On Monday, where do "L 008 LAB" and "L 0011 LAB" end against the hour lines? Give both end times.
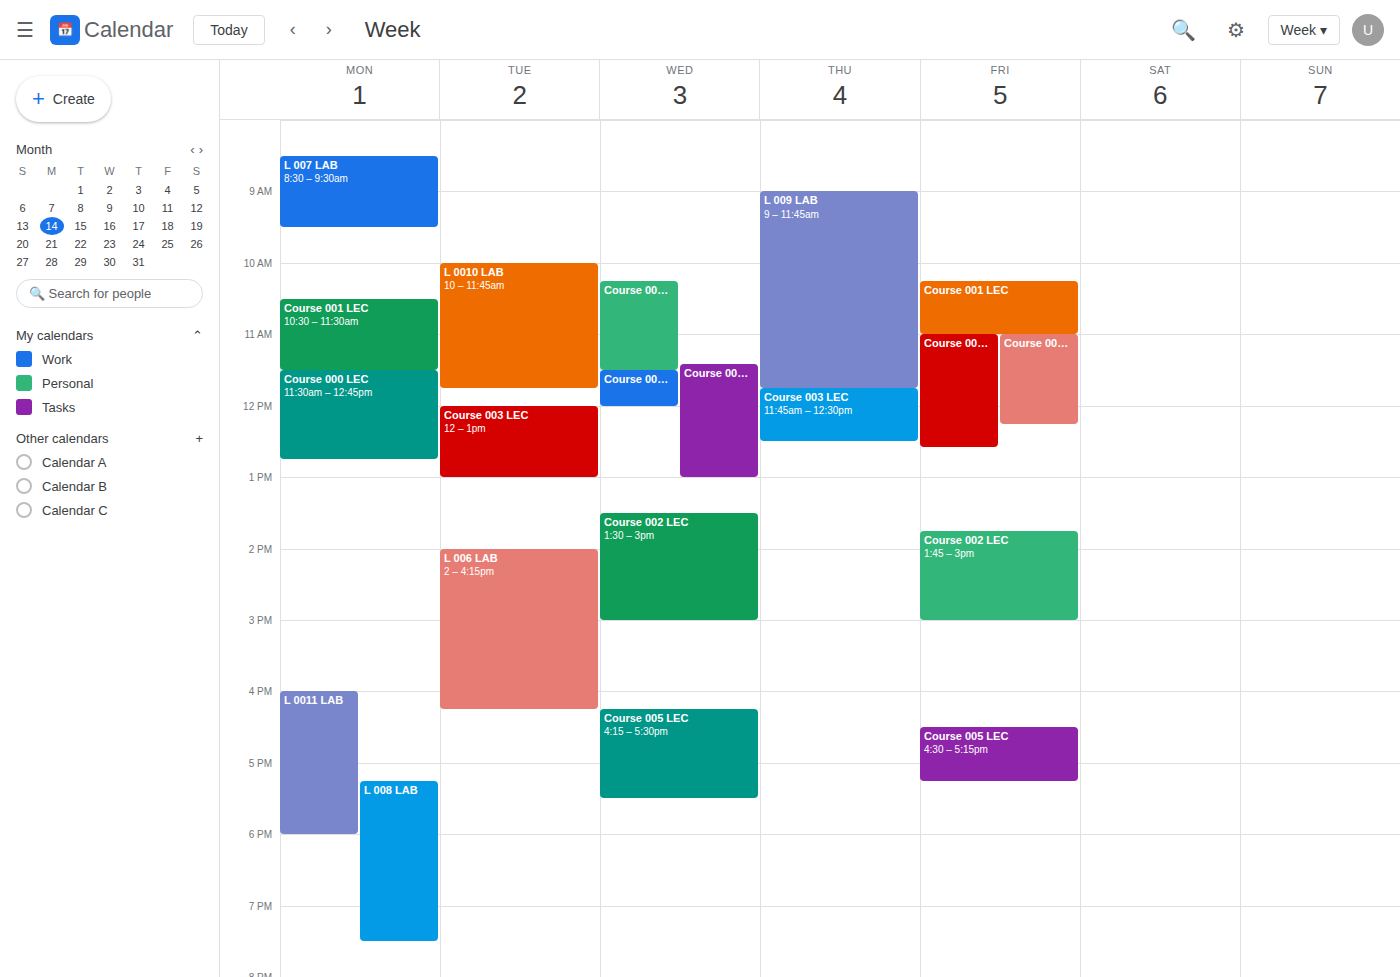
"L 008 LAB": 19:30, halfway between the 19:00 and 20:00 lines. "L 0011 LAB": 18:00, exactly on the 18:00 line.